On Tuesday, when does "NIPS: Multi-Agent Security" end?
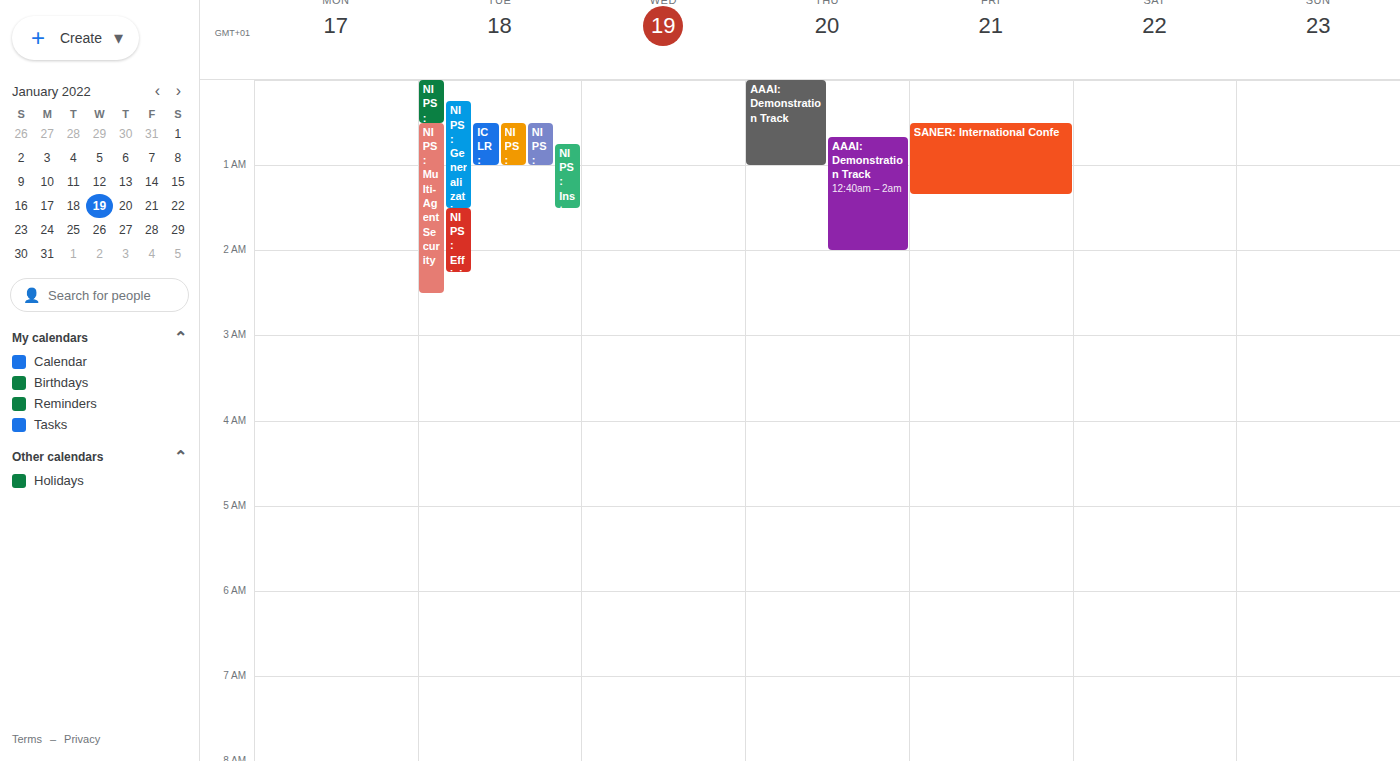
2:30 AM